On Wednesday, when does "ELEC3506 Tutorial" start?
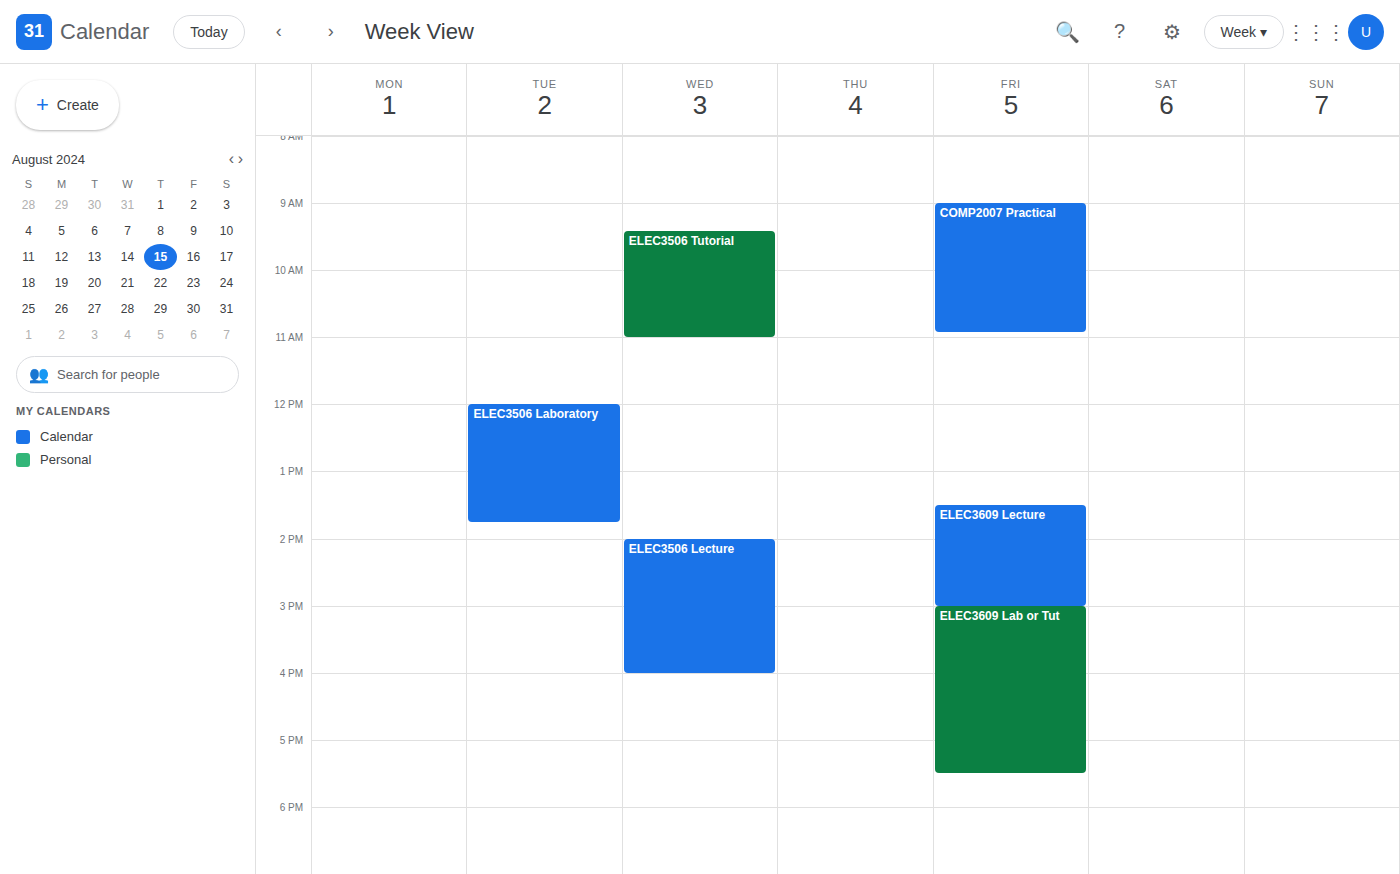
9:25 AM